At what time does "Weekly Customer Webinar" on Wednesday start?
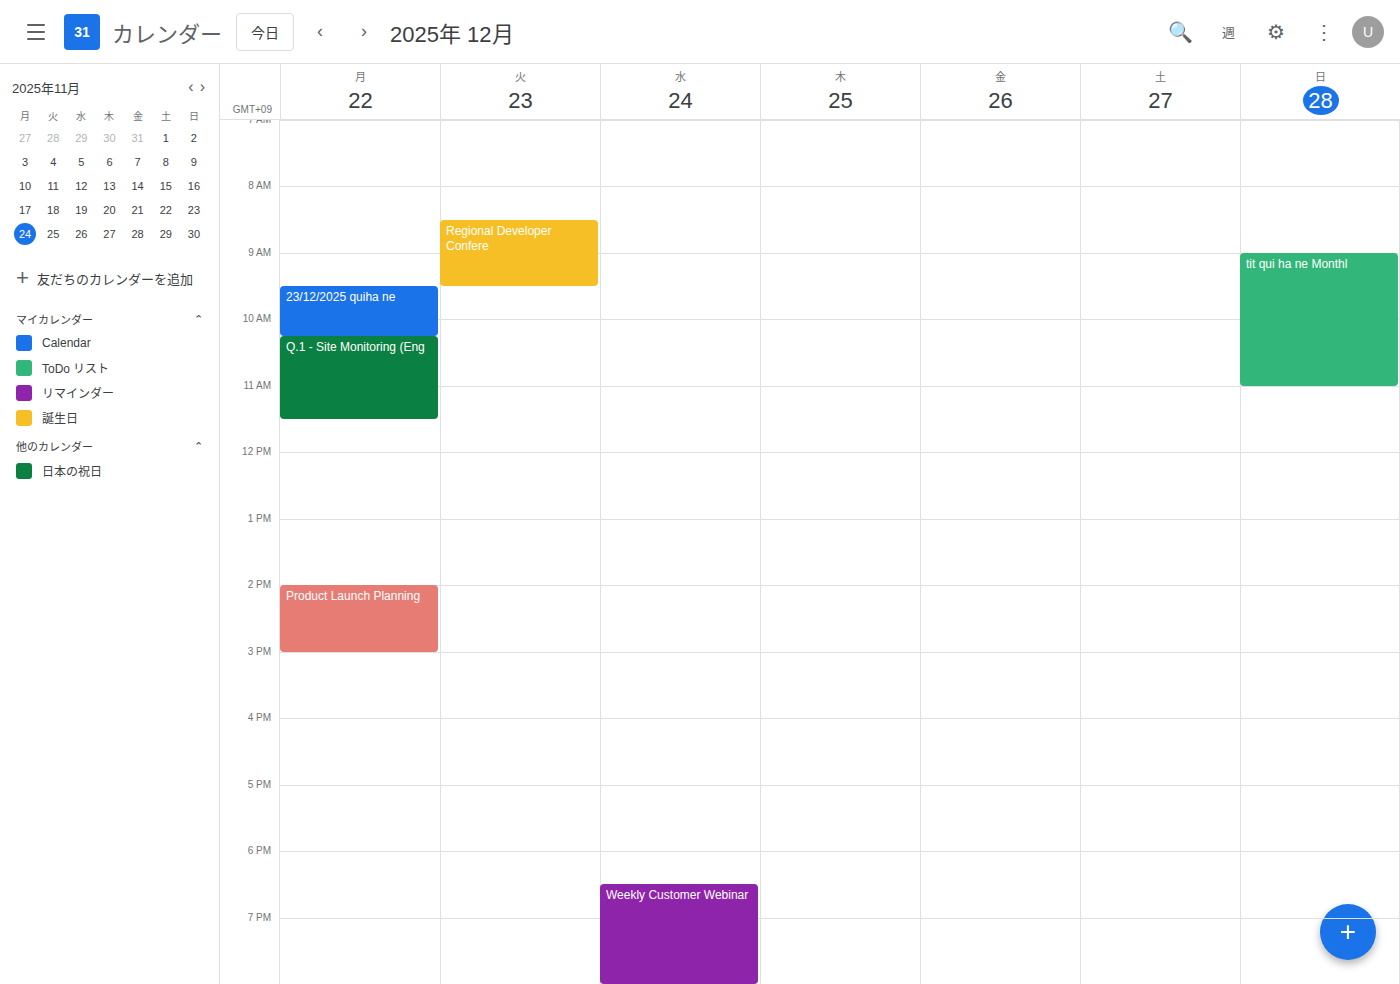
6:30 PM